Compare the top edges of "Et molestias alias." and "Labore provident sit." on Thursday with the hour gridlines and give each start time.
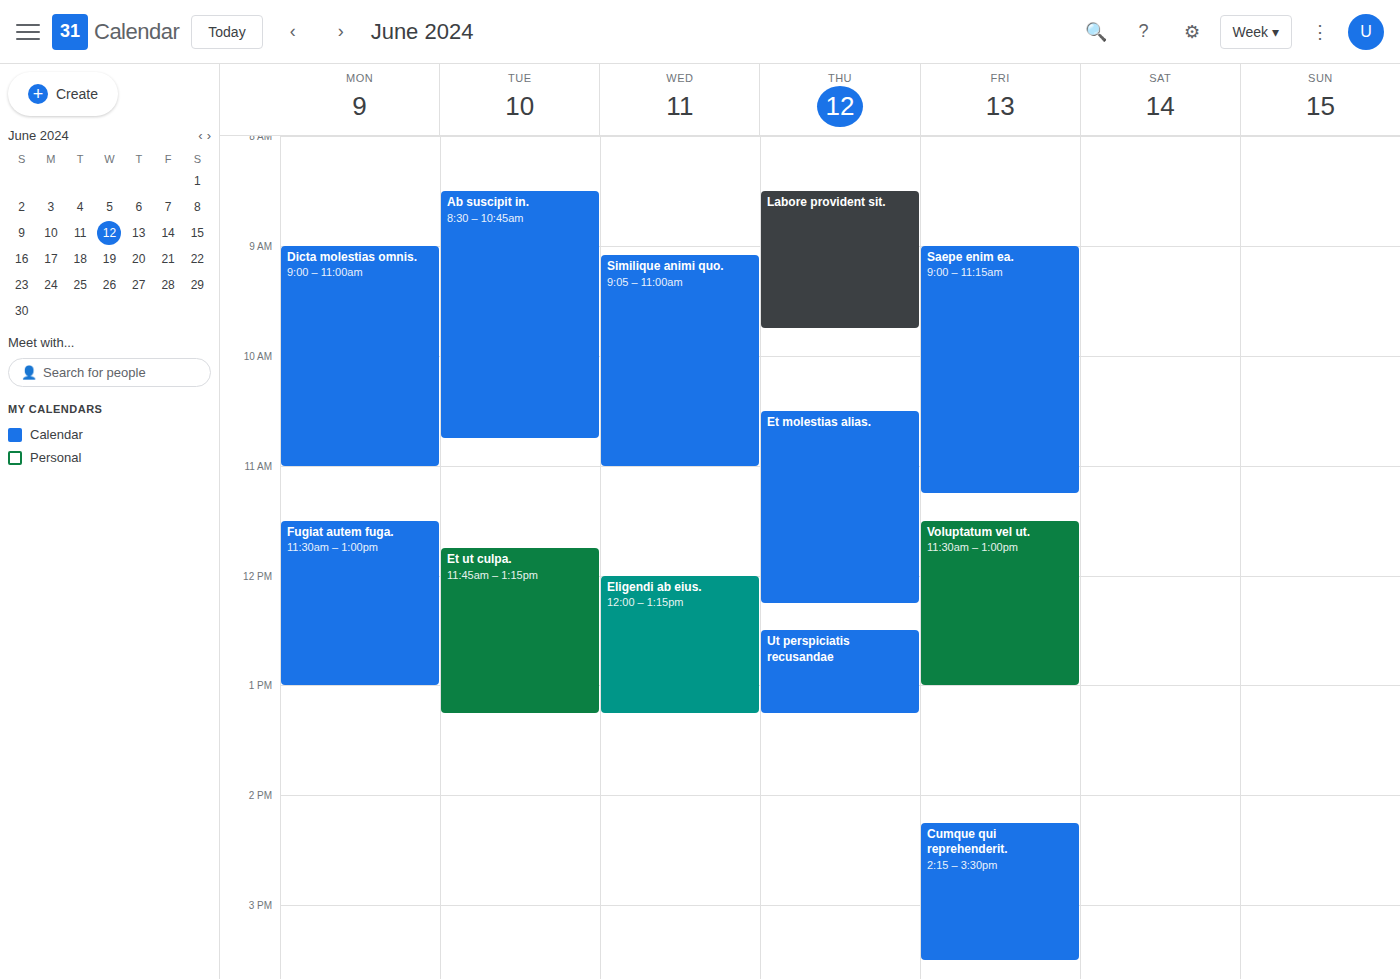
"Et molestias alias.": 10:30 AM, halfway between the 10 AM and 11 AM lines. "Labore provident sit.": 8:30 AM, halfway between the 8 AM and 9 AM lines.